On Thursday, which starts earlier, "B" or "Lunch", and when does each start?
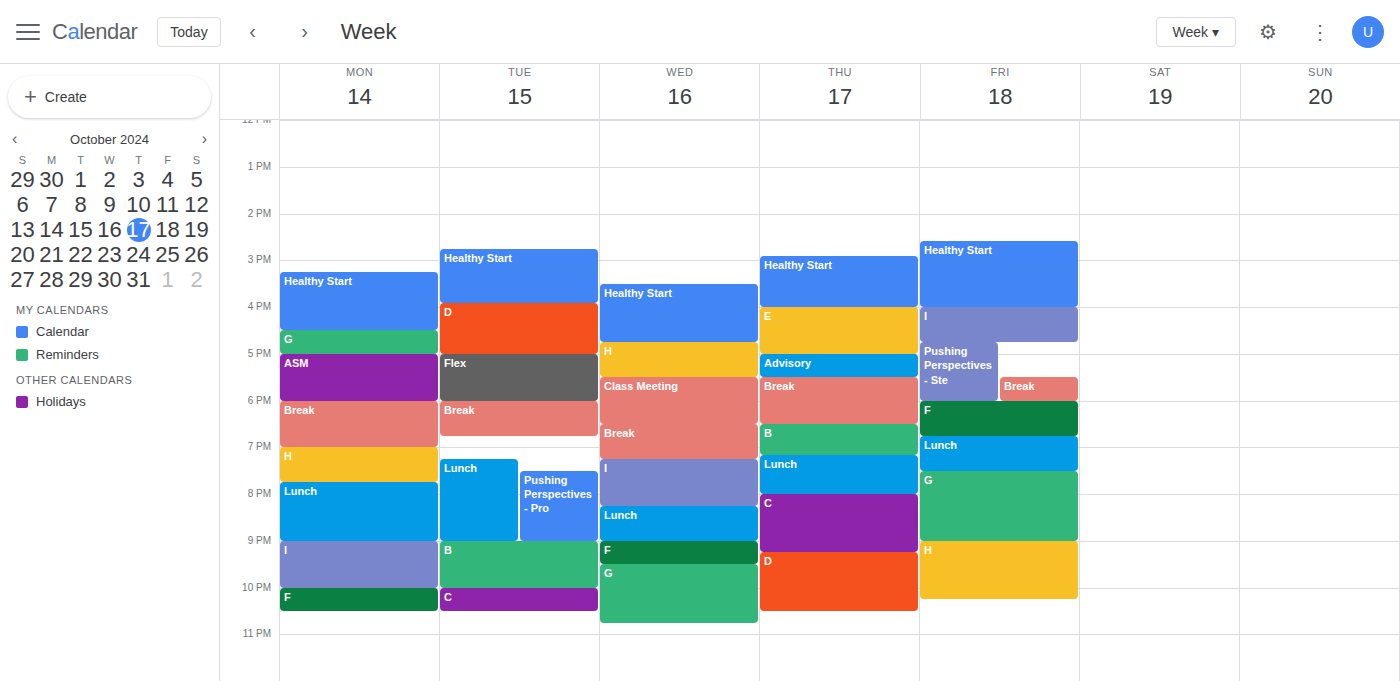
"B" 6:30 PM; "Lunch" 7:10 PM.